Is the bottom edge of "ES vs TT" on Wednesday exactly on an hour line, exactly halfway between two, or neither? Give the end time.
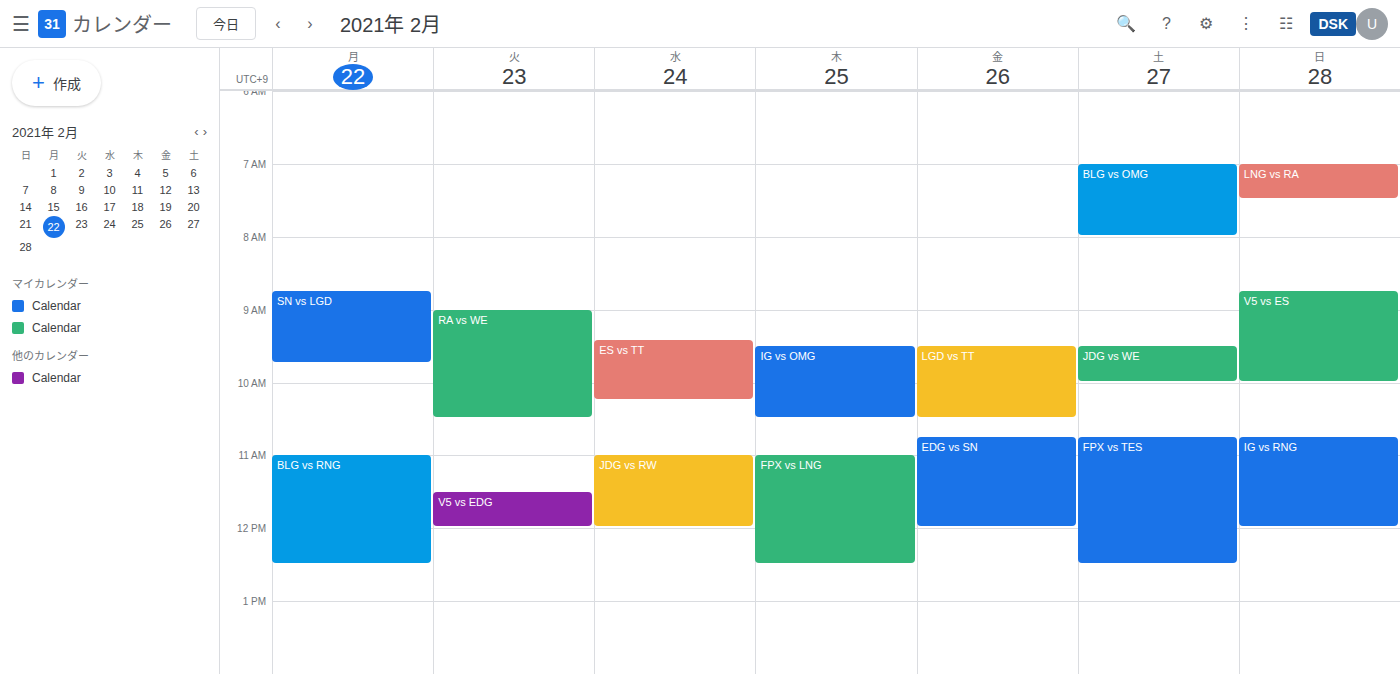
10:15 AM -- neither: a quarter of the way from the 10 AM line to the 11 AM line.